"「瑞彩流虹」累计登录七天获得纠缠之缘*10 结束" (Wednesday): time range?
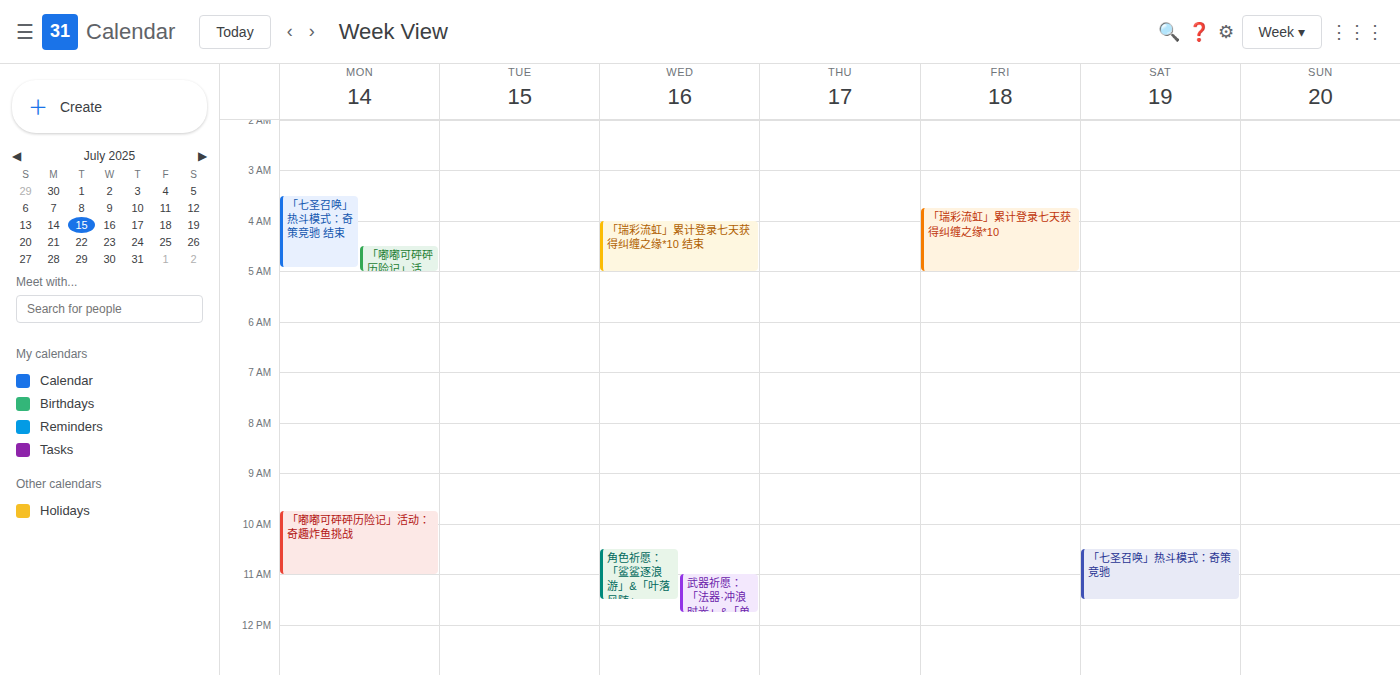
4:00 AM to 5:00 AM